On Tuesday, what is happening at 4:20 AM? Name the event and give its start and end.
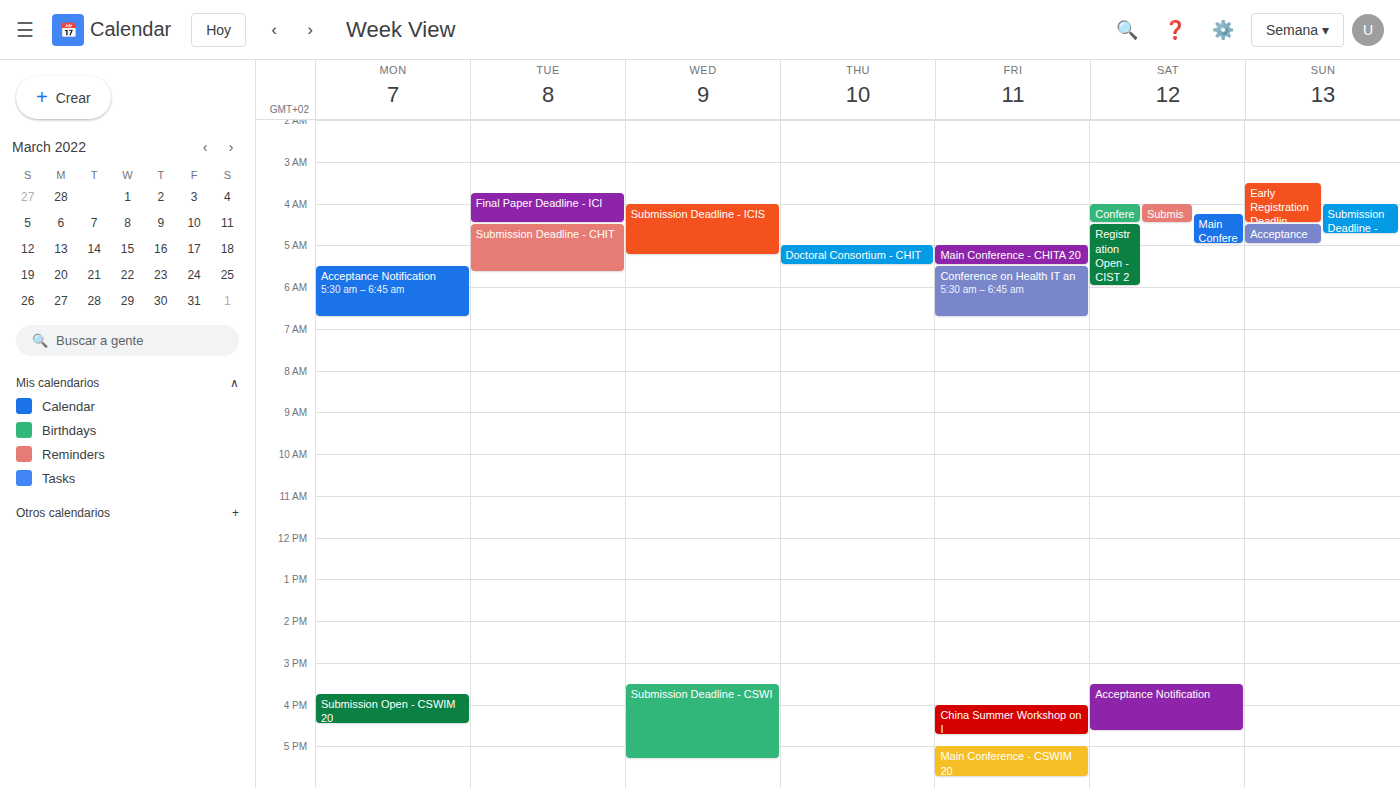
"Final Paper Deadline - ICI", 3:45 AM to 4:30 AM